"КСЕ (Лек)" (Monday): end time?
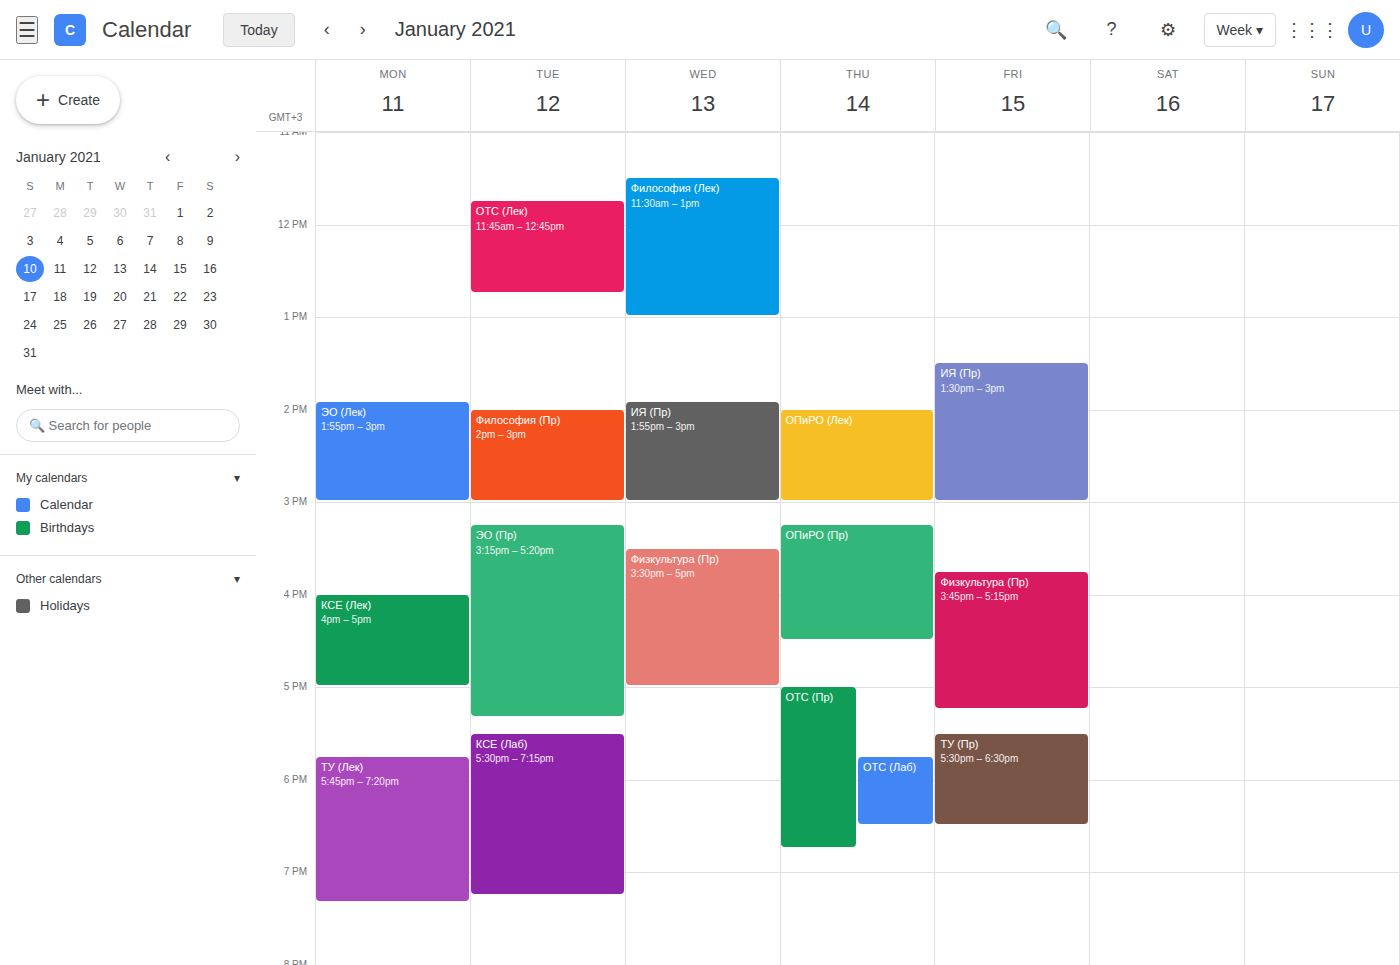
5:00 PM